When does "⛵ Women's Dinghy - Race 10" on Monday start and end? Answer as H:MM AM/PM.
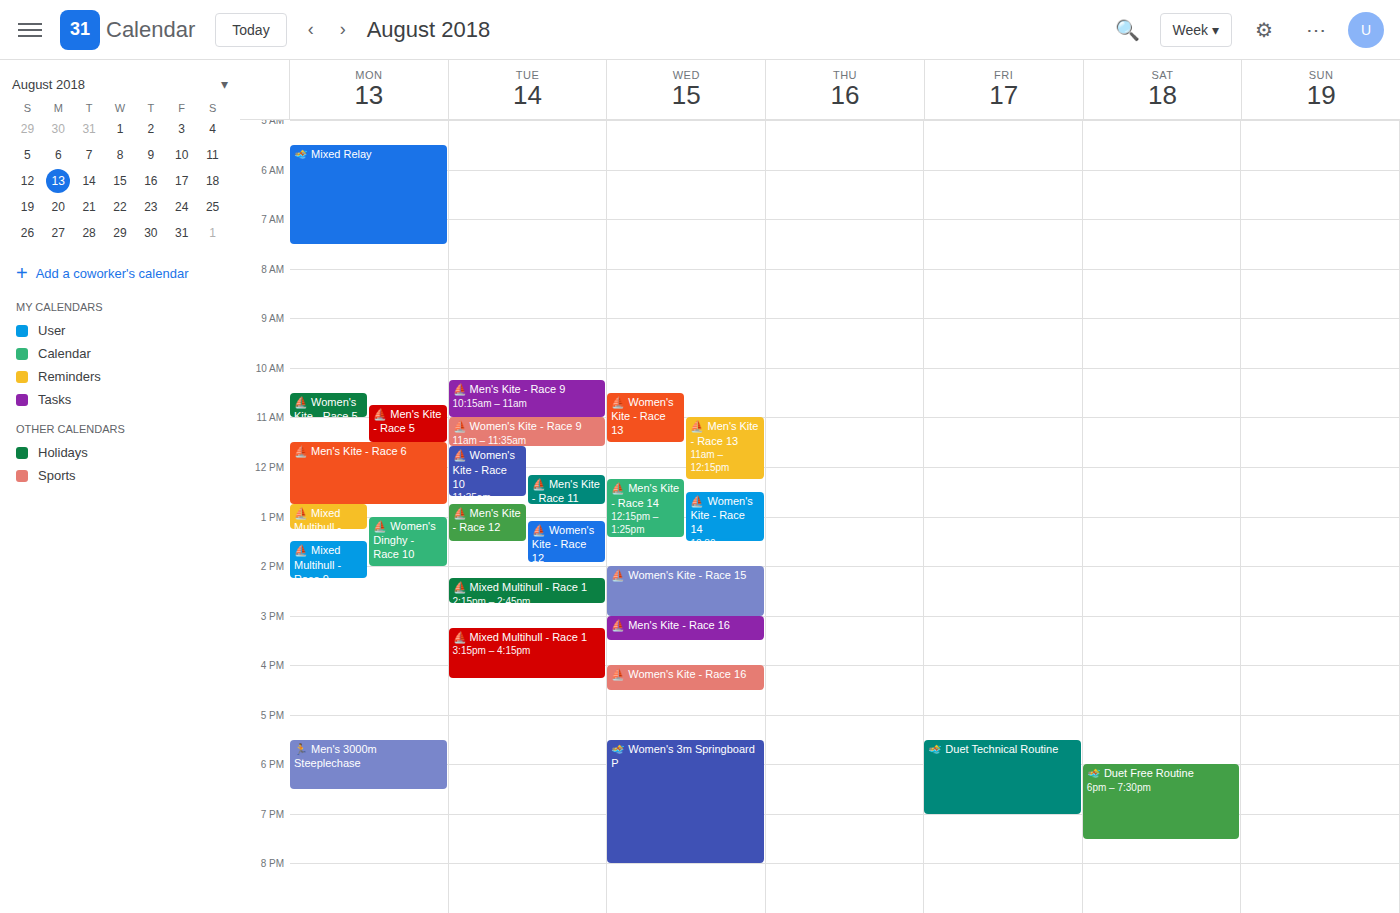
1:00 PM to 2:00 PM